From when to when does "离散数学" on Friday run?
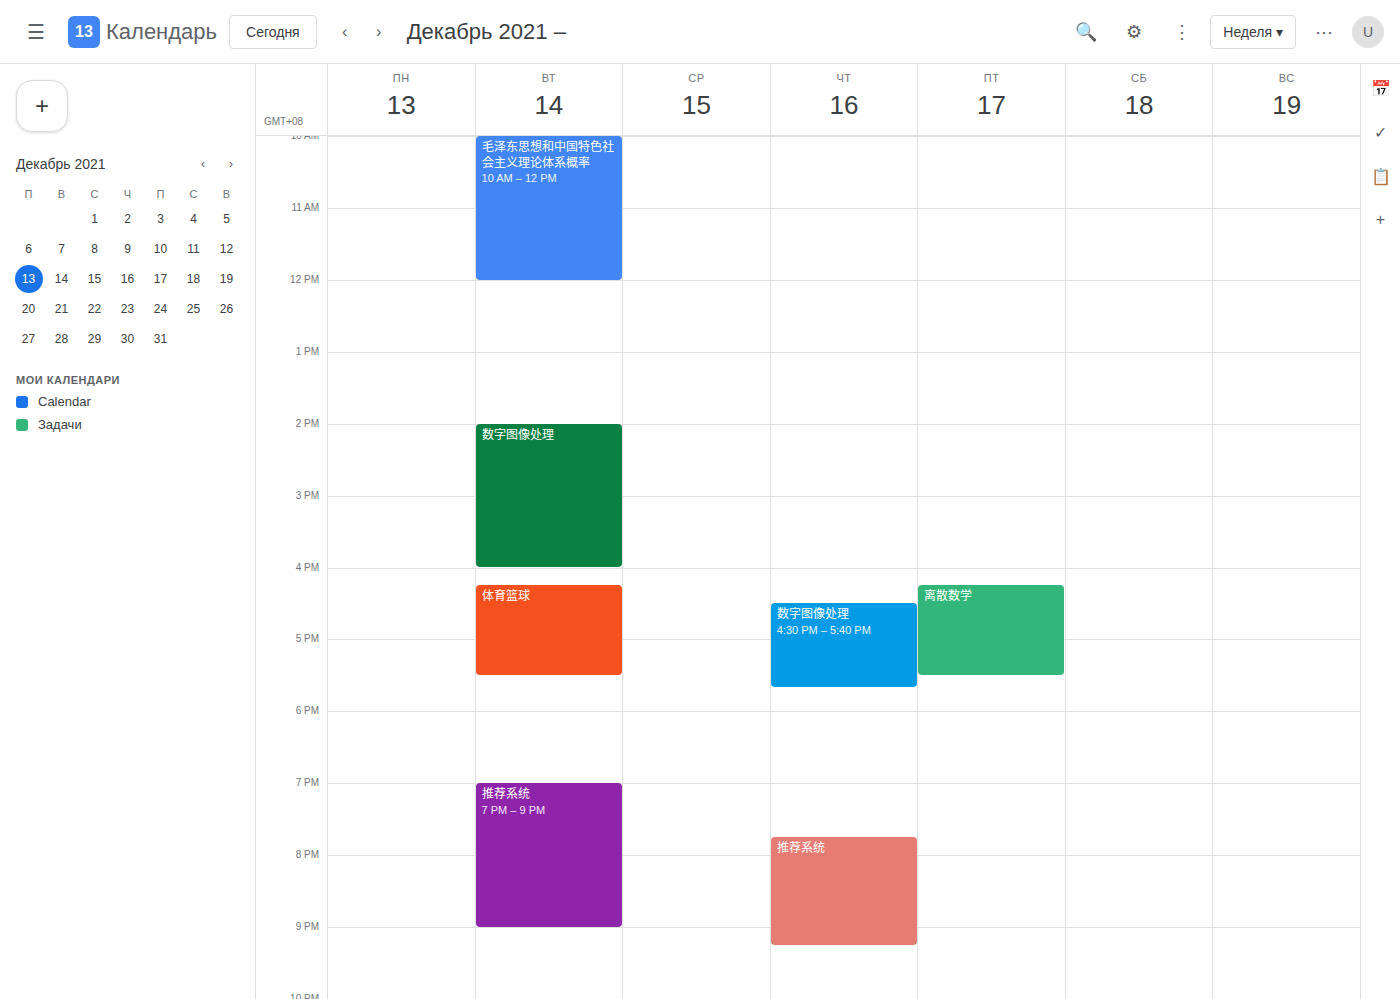
4:15 PM to 5:30 PM